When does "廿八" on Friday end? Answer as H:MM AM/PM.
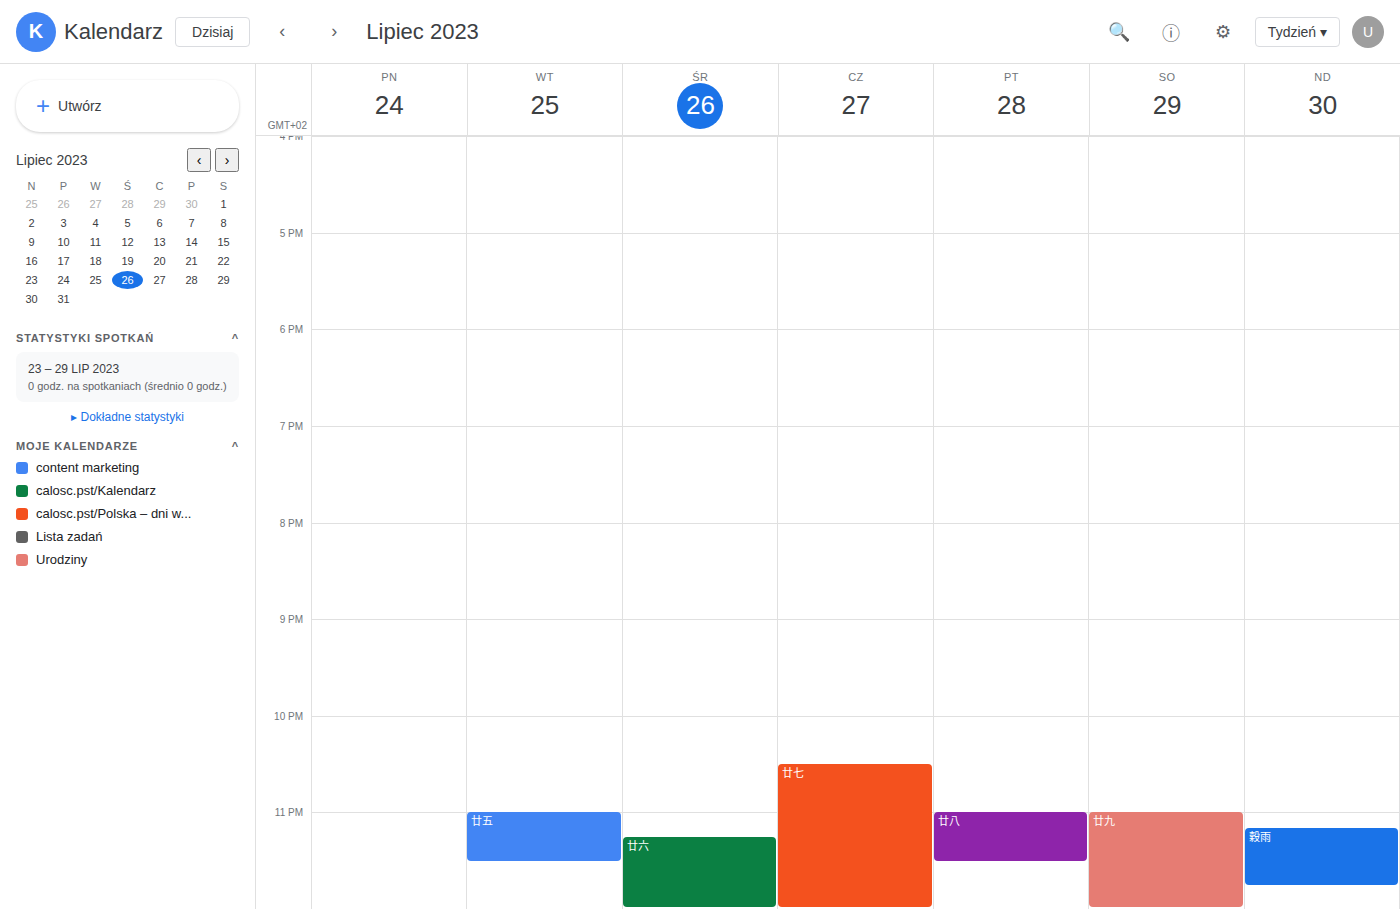
11:30 PM